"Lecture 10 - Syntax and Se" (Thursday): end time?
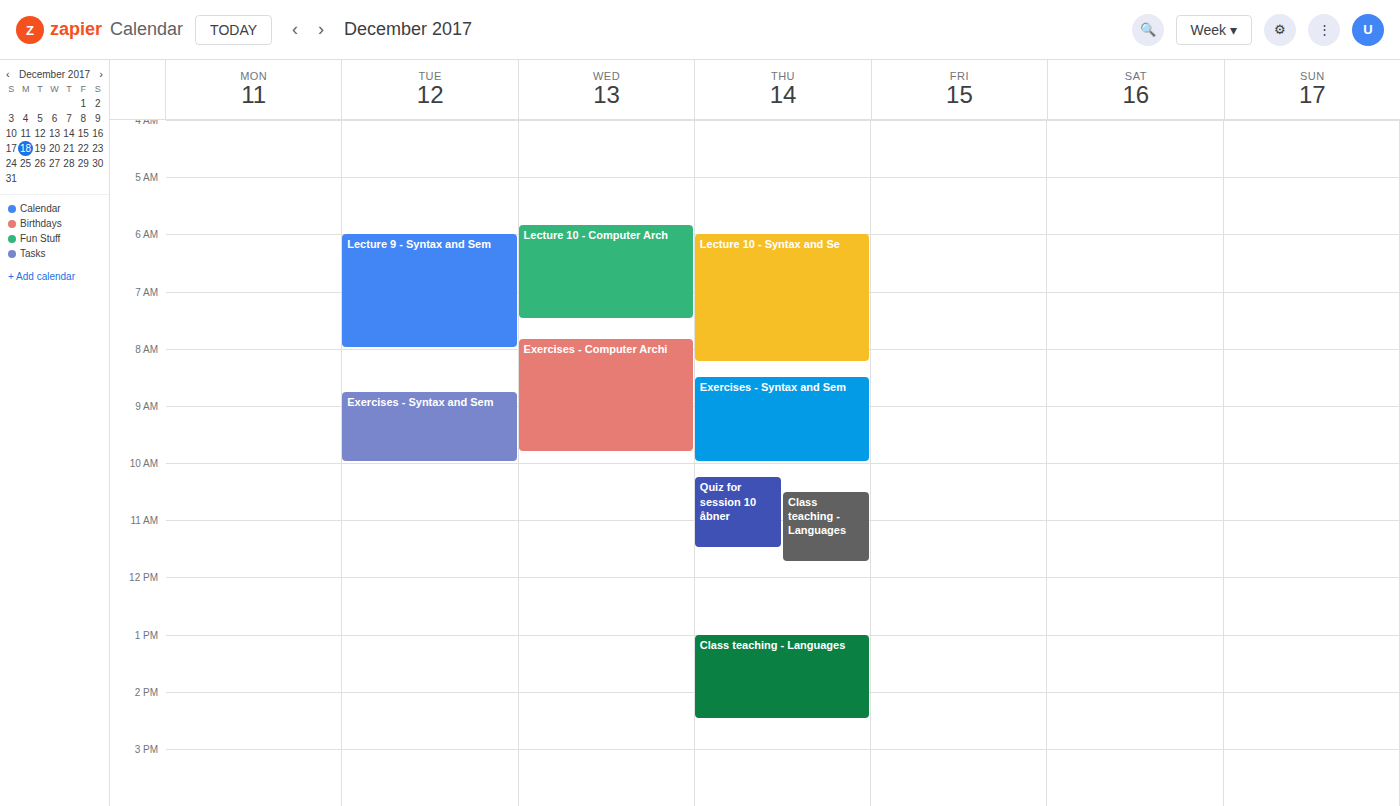
8:15 AM